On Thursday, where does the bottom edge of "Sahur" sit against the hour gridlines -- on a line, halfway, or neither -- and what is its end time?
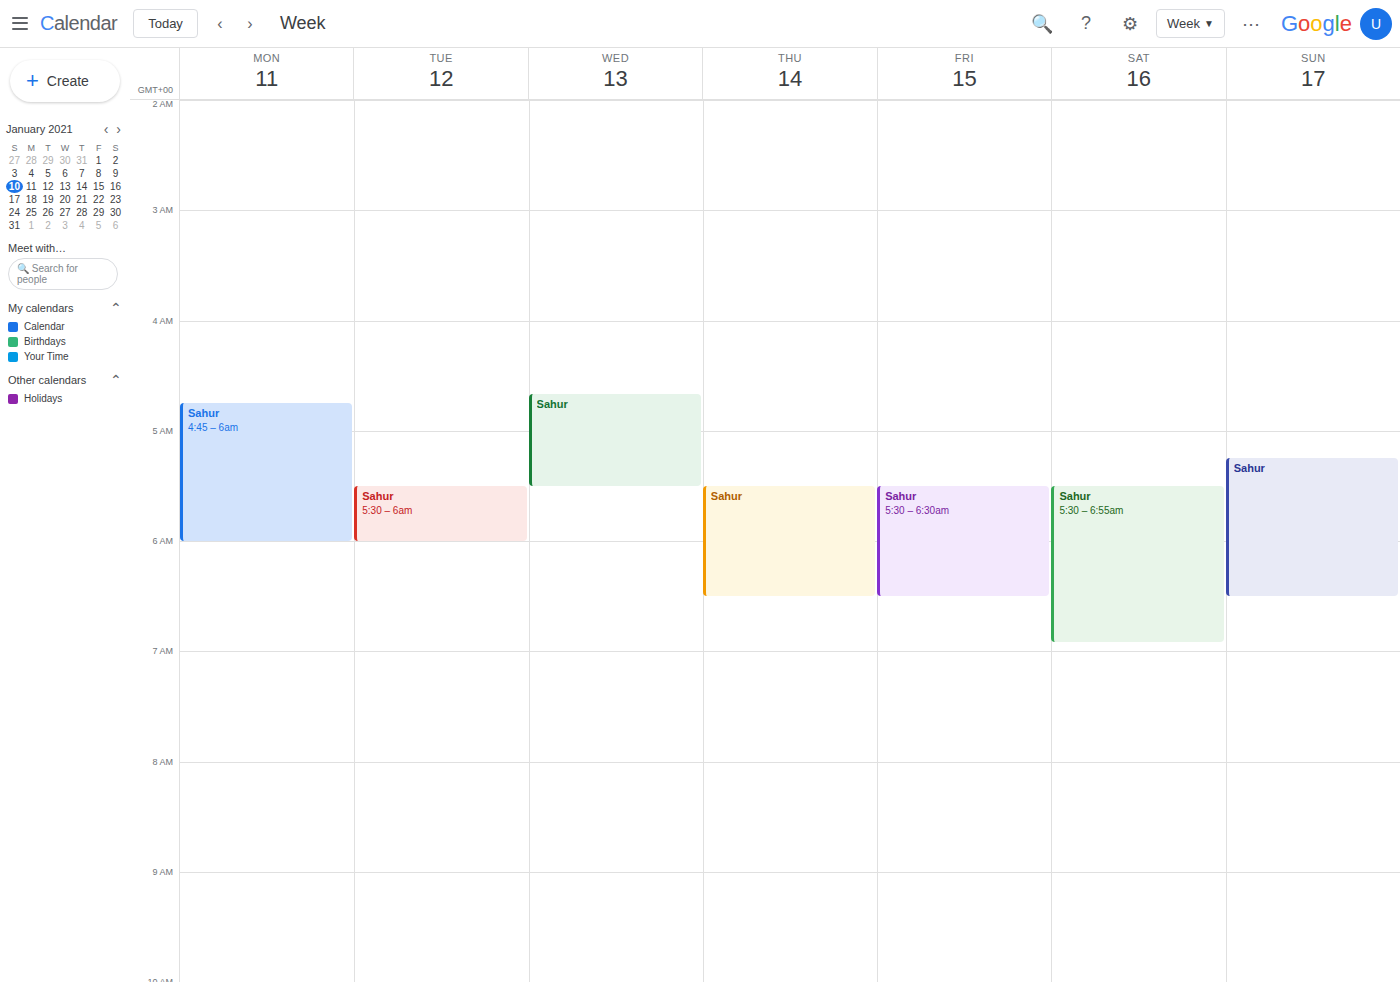
06:30 -- halfway between the 06:00 and 07:00 lines.